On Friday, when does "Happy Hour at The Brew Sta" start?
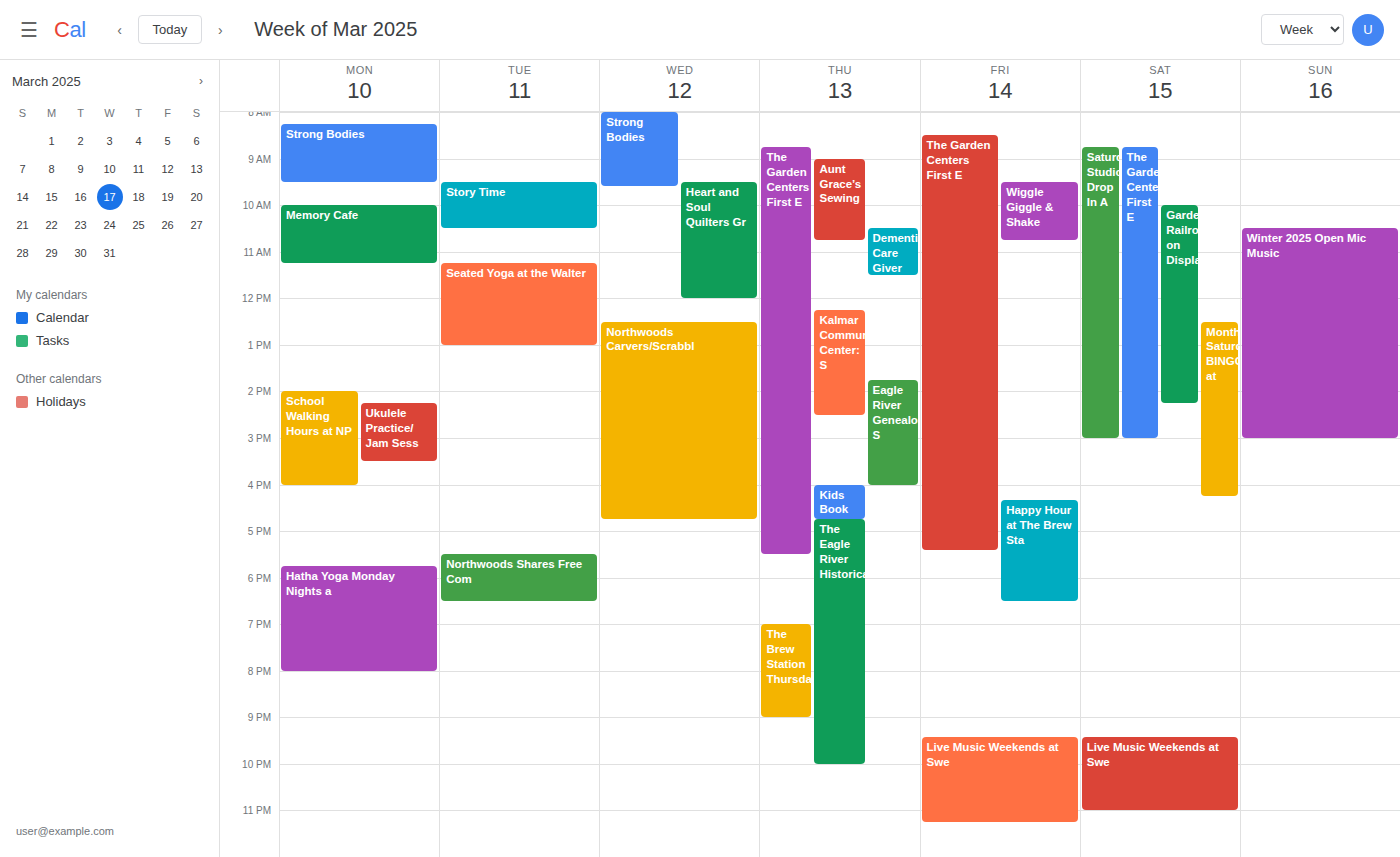
4:20 PM